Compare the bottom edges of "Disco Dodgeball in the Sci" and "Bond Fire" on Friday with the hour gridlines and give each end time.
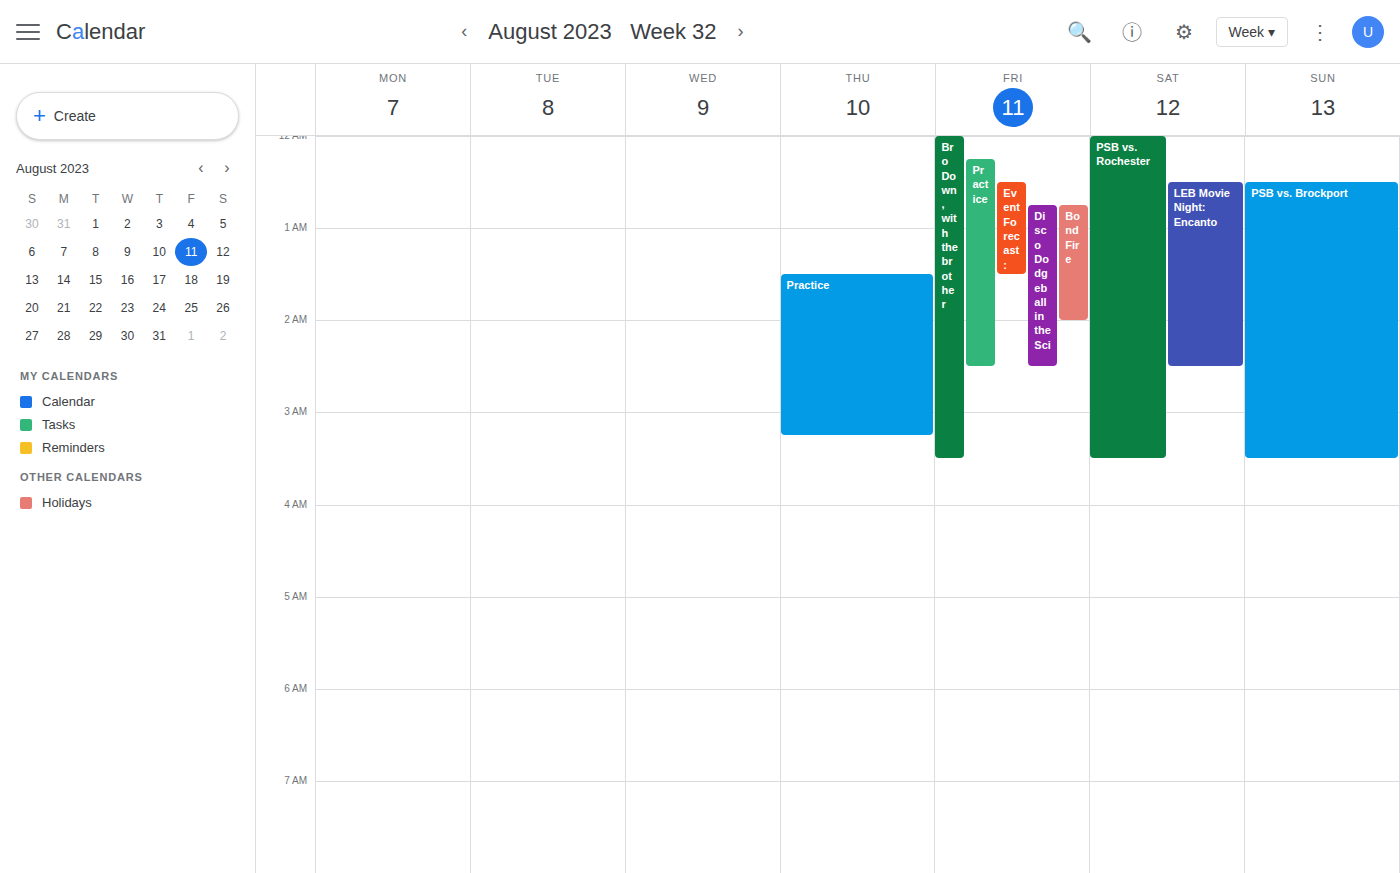
"Disco Dodgeball in the Sci": 2:30 AM, halfway between the 2 AM and 3 AM lines. "Bond Fire": 2:00 AM, exactly on the 2 AM line.